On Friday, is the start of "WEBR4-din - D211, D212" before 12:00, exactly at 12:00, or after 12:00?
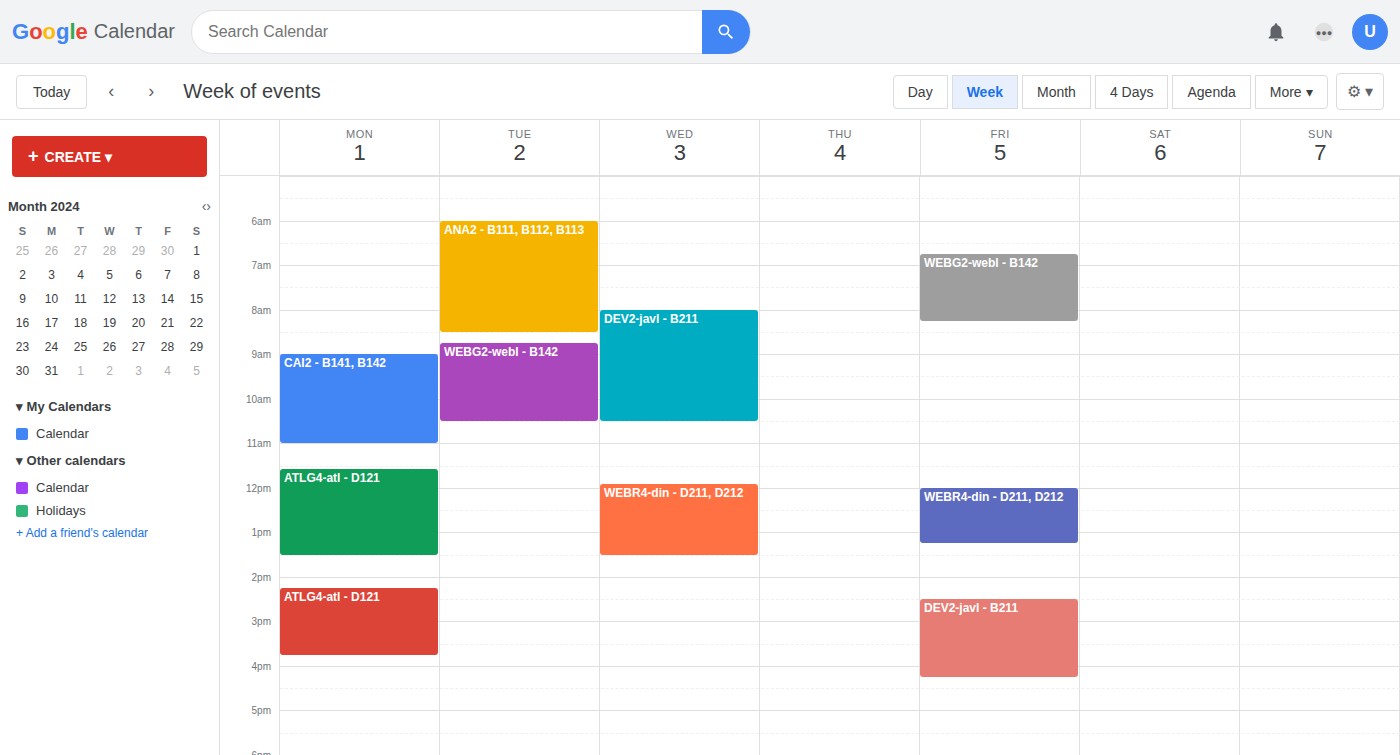
12:00 -- exactly at 12:00, on the 12:00 line.